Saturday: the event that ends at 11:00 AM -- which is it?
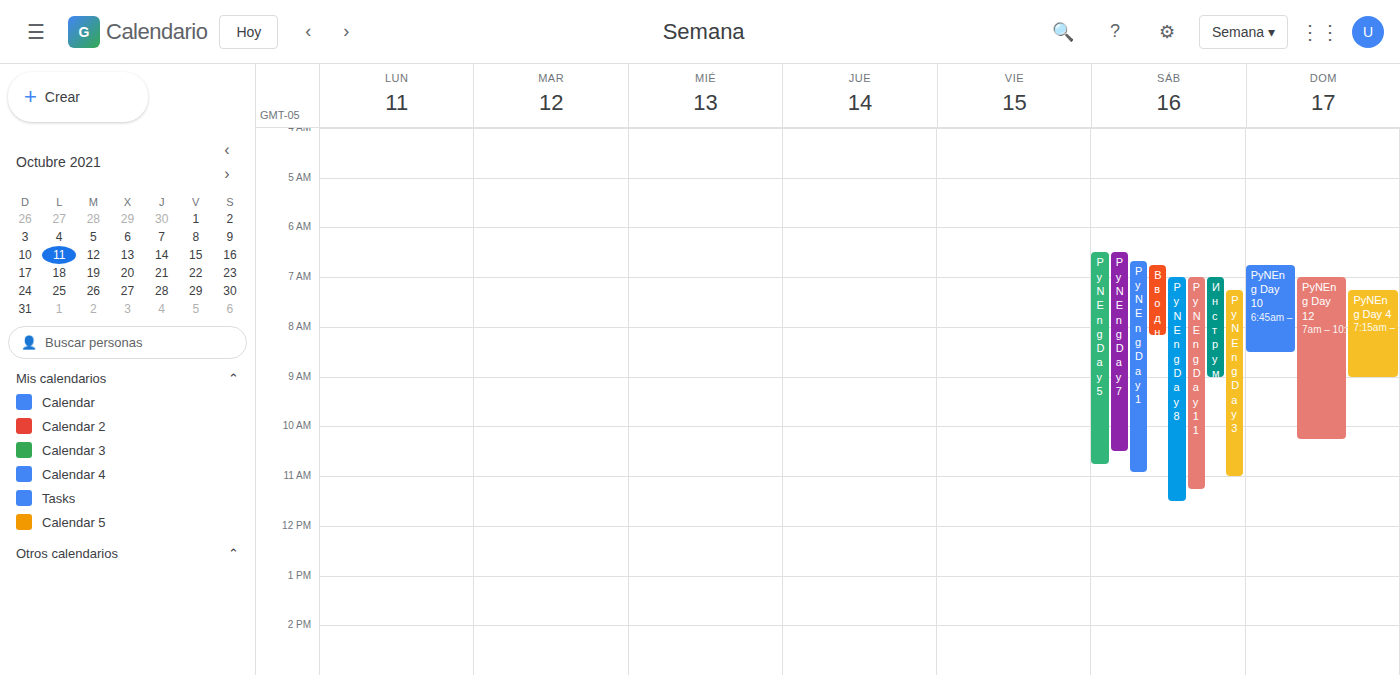
"PyNEng Day 3"